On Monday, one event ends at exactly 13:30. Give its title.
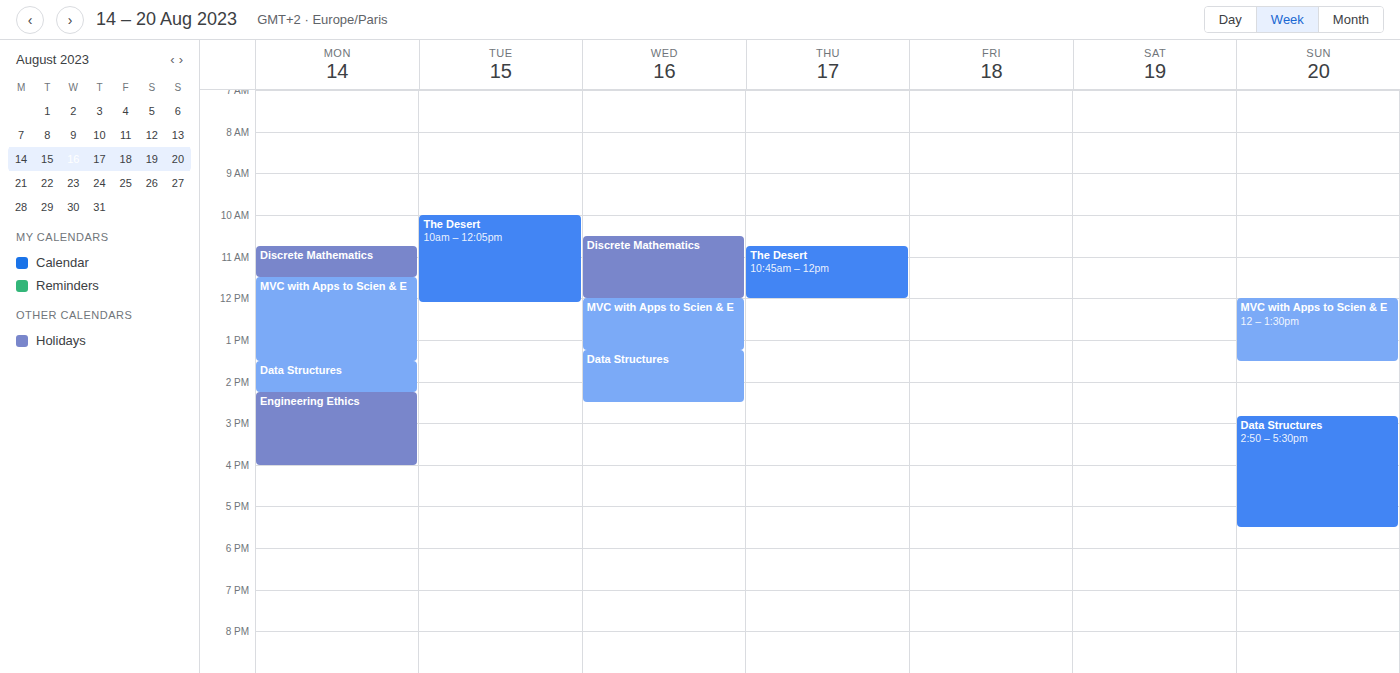
"MVC with Apps to Scien & E"